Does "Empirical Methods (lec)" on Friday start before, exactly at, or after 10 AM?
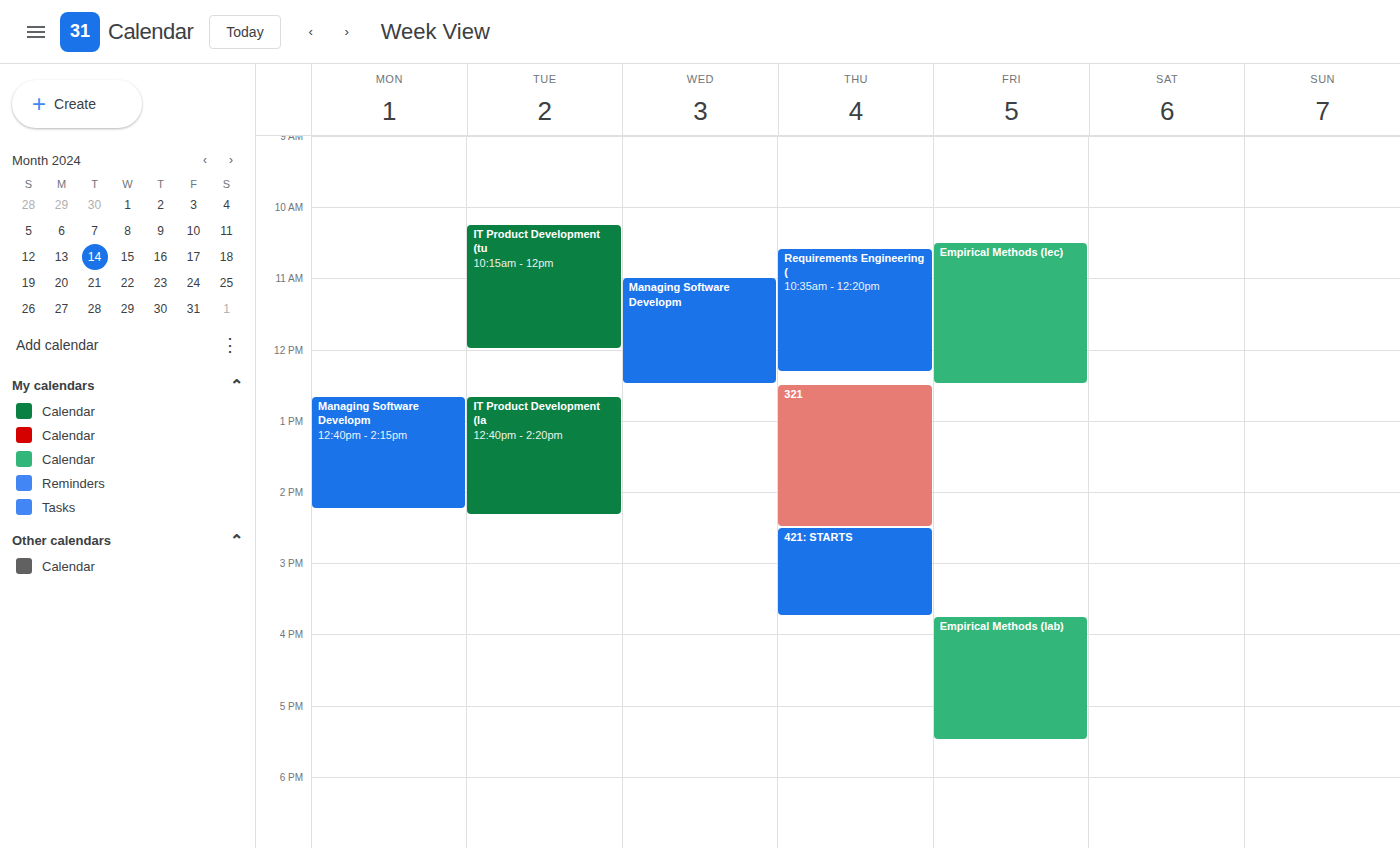
10:30 AM -- after 10 AM, 30 minutes below the 10 AM line.